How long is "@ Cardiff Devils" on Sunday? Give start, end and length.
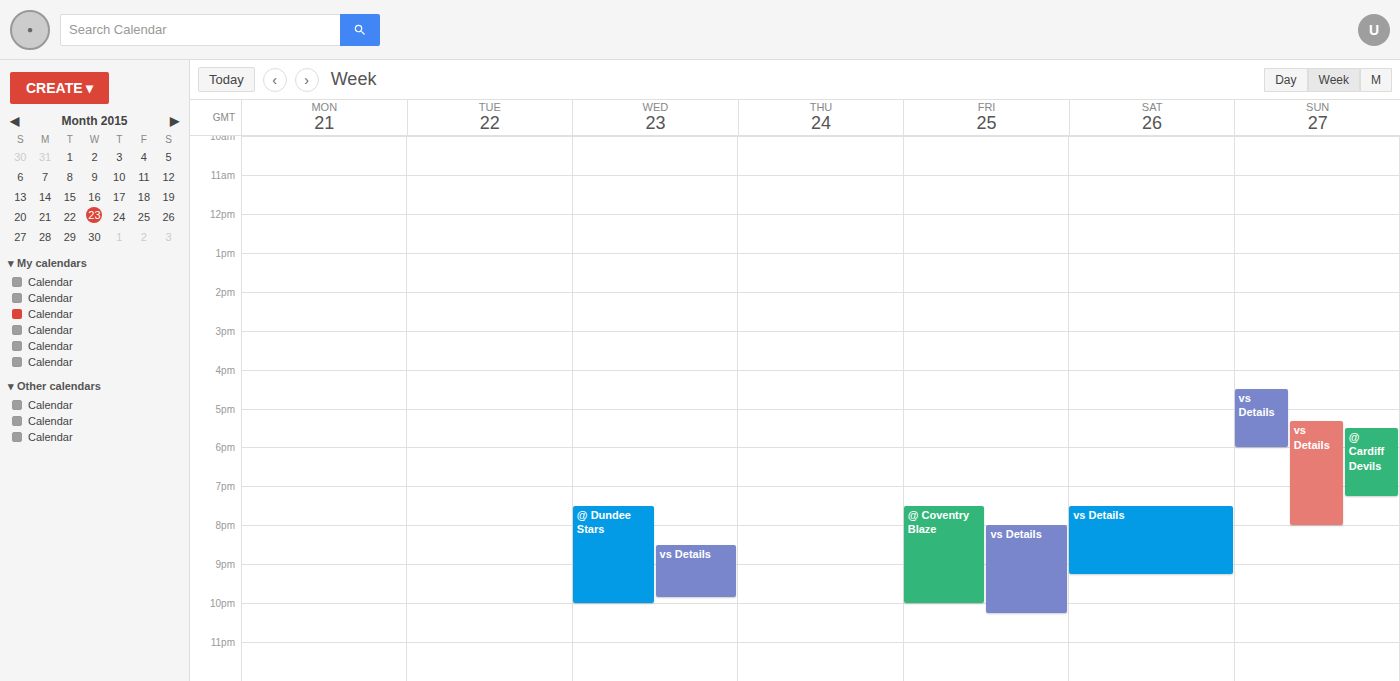
5:30 PM to 7:15 PM, 1 hour 45 minutes